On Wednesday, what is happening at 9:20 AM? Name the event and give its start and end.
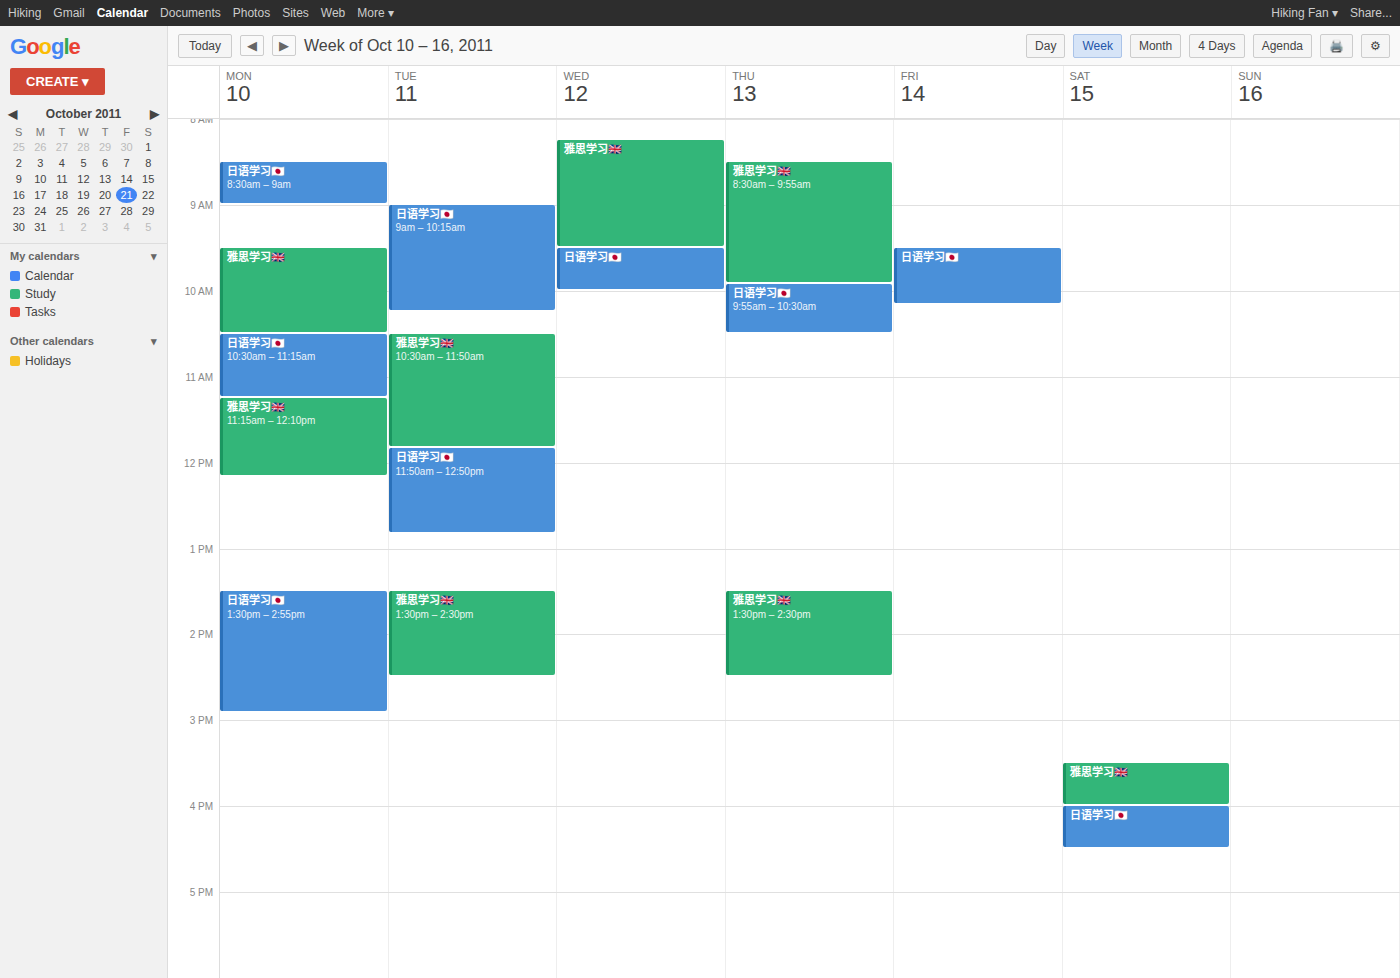
"雅思学习🇬🇧", 8:15 AM to 9:30 AM